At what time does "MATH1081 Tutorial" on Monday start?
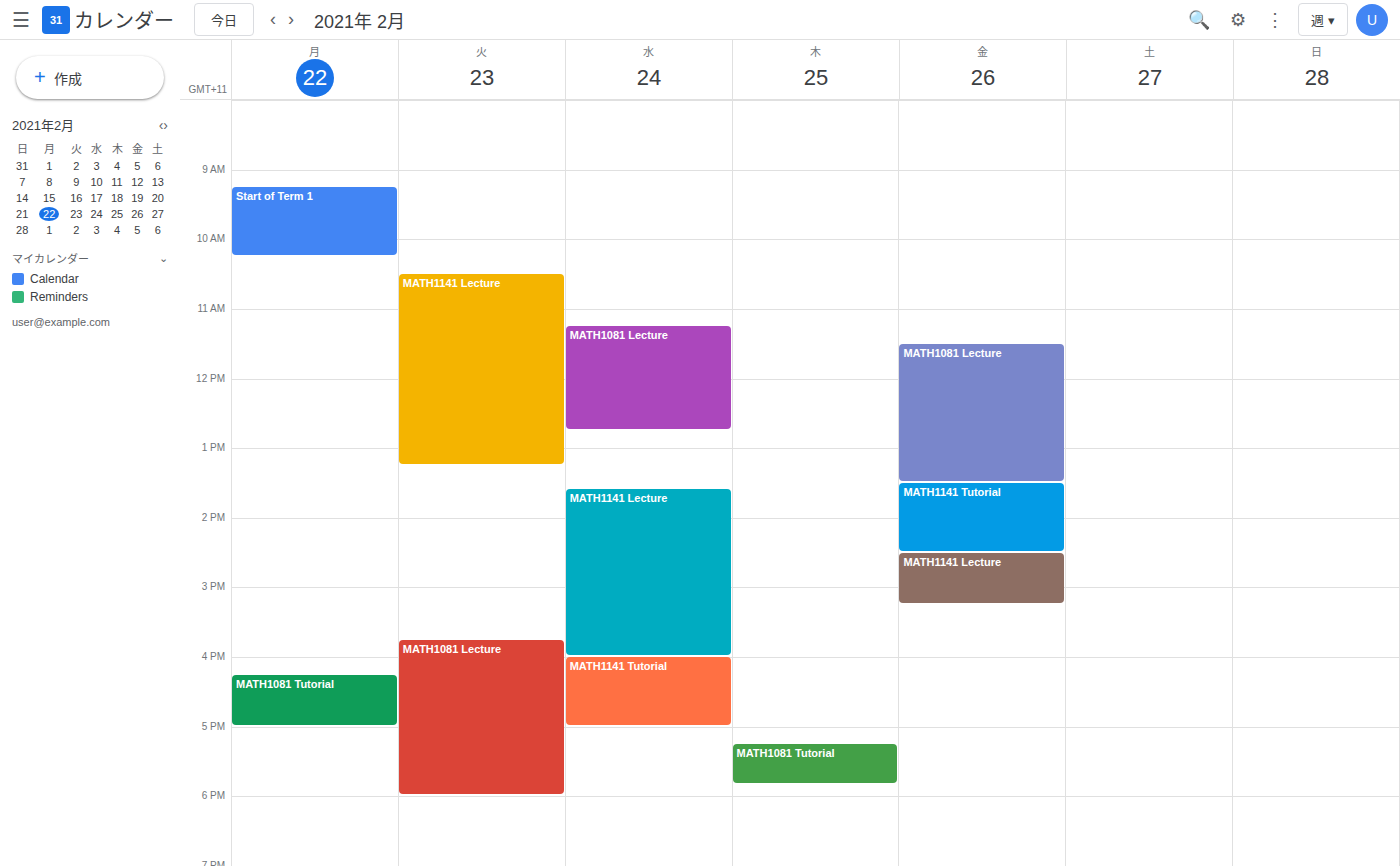
16:15